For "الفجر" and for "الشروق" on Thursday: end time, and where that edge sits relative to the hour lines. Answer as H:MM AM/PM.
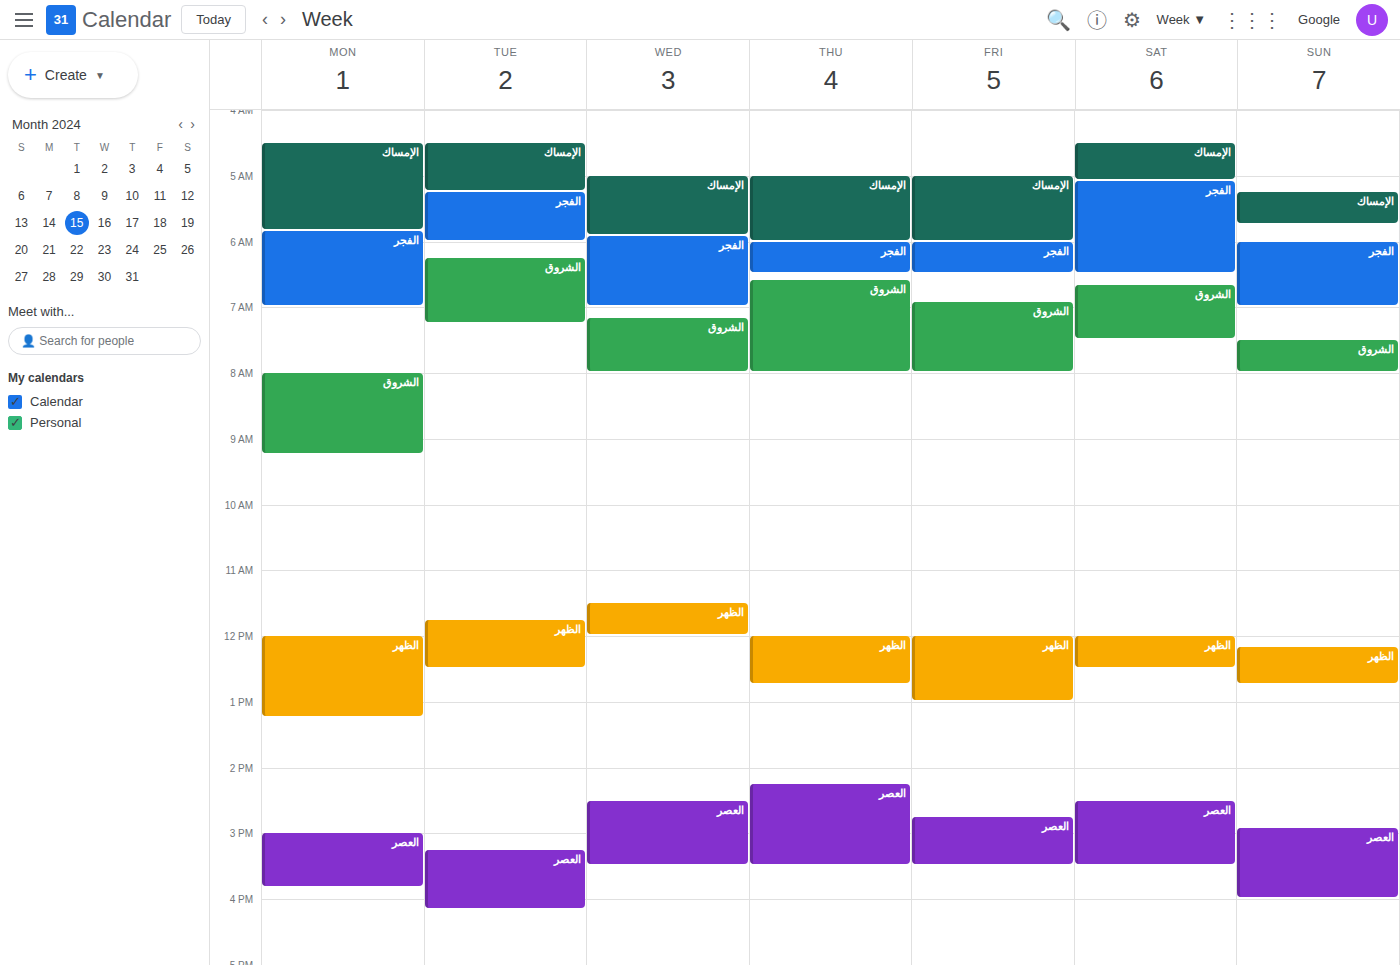
"الفجر": 6:30 AM, halfway between the 6 AM and 7 AM lines. "الشروق": 8:00 AM, exactly on the 8 AM line.